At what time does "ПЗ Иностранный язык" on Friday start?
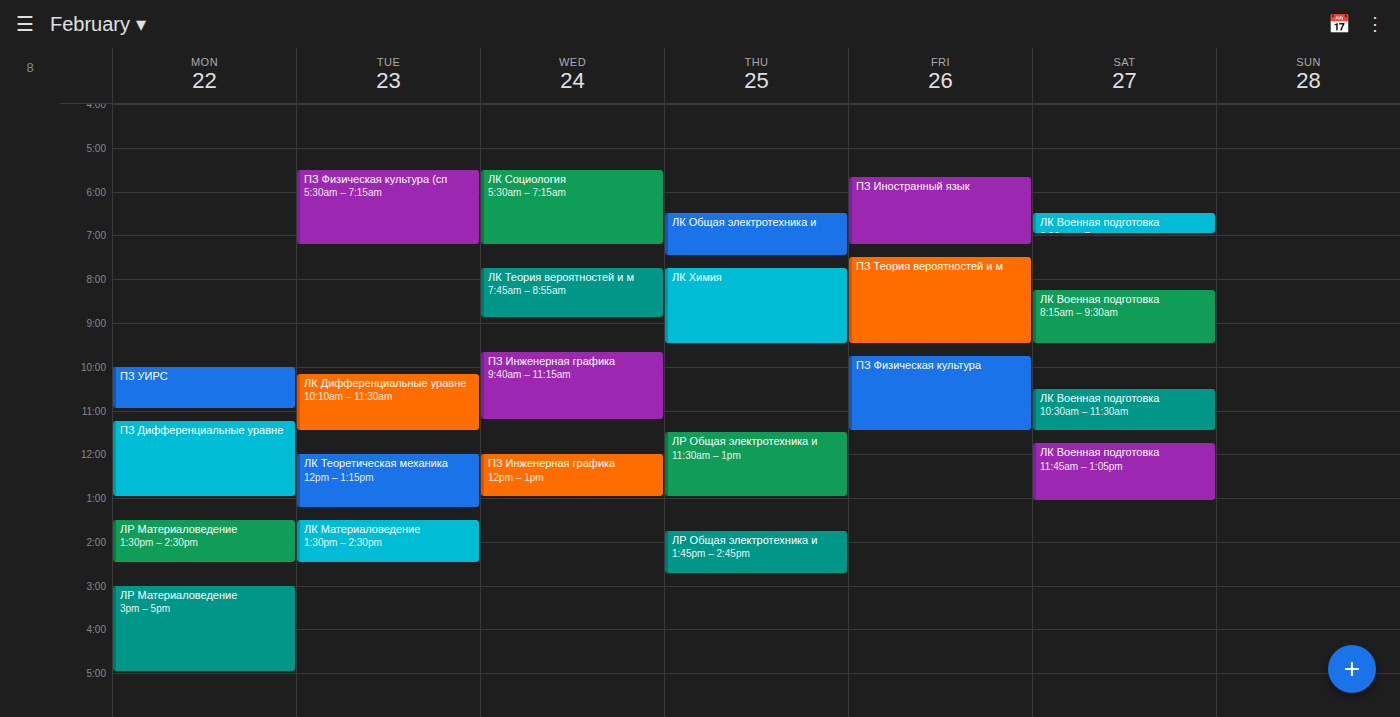
5:40 AM